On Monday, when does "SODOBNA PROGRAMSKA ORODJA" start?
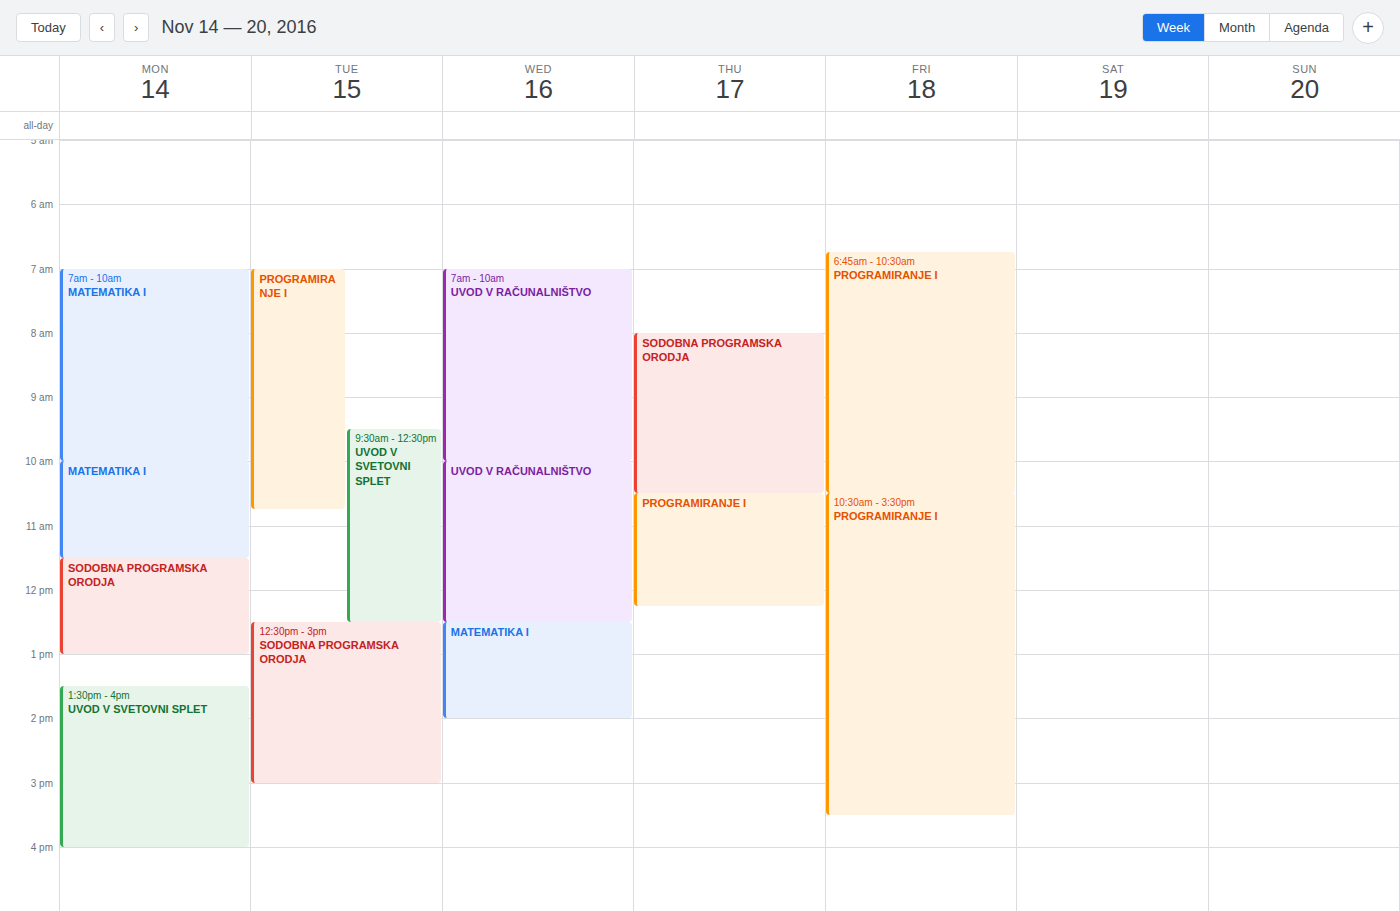
11:30 AM